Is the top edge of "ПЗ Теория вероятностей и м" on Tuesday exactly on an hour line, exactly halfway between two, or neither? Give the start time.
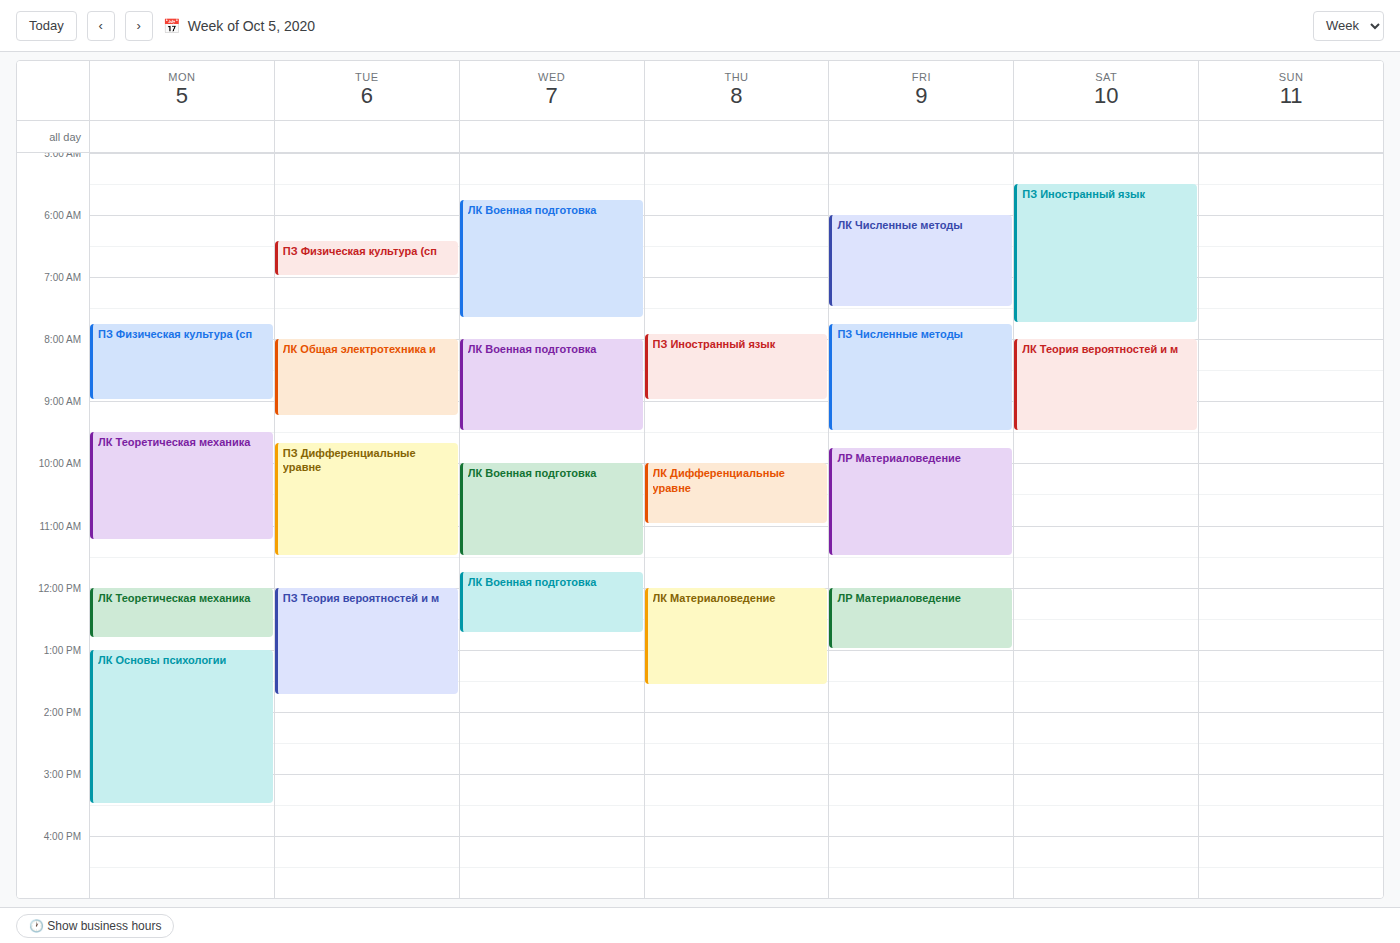
12:00 PM -- exactly on the 12 PM line.